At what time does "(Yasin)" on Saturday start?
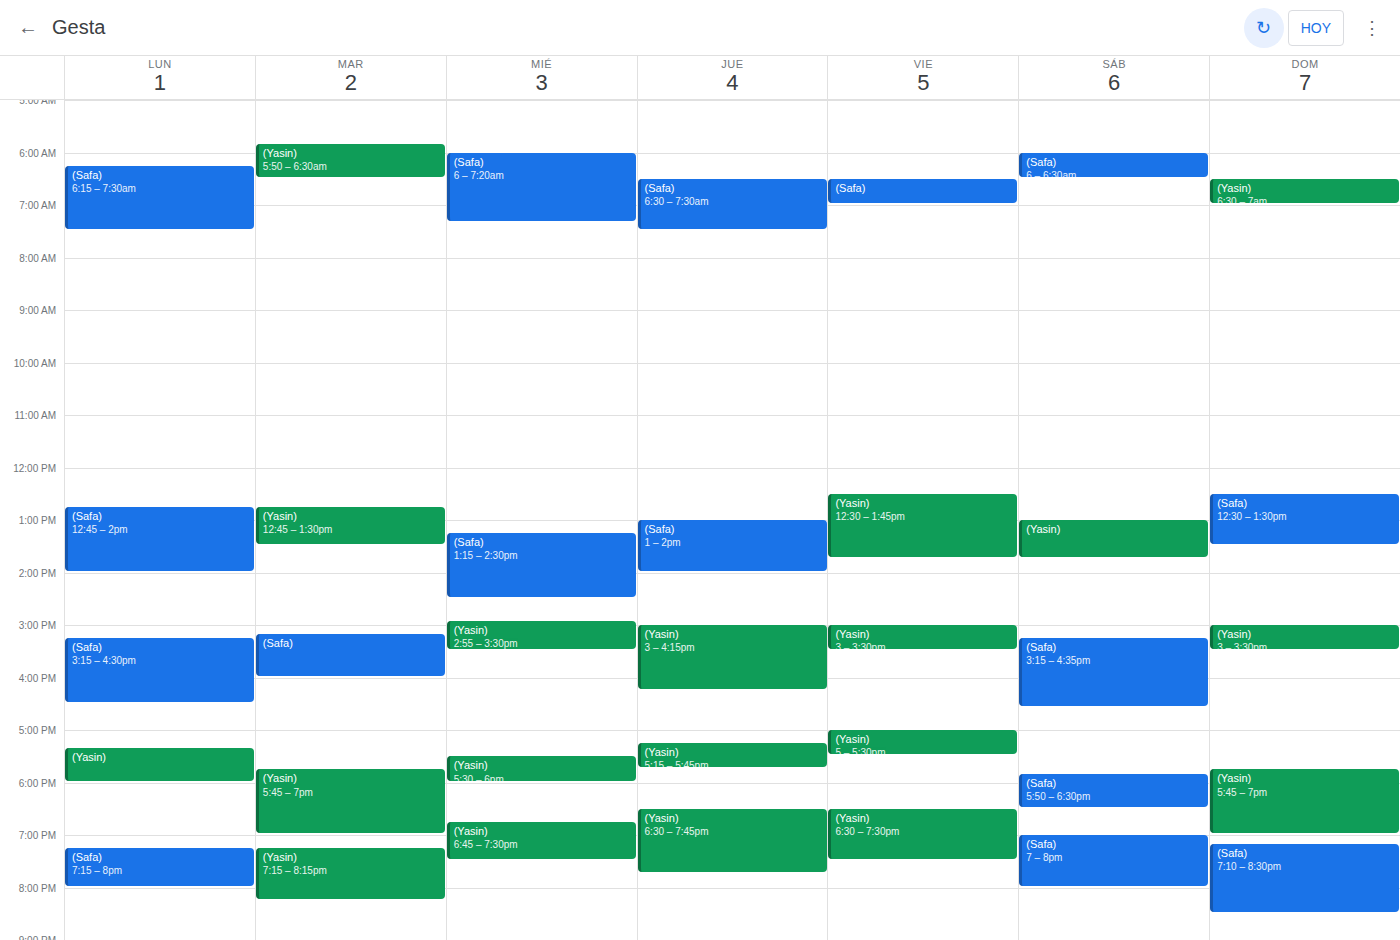
13:00